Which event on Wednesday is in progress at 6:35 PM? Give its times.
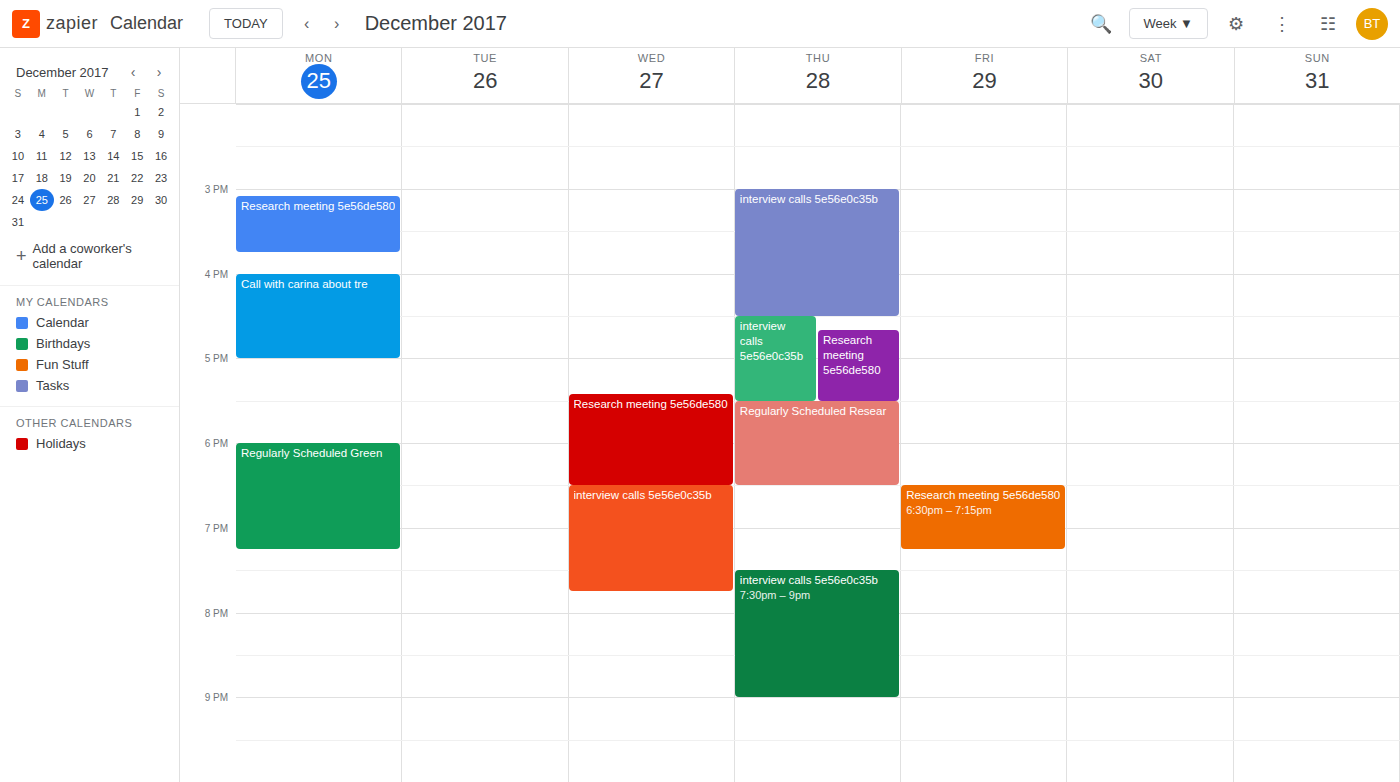
"interview calls 5e56e0c35b", 6:30 PM to 7:45 PM